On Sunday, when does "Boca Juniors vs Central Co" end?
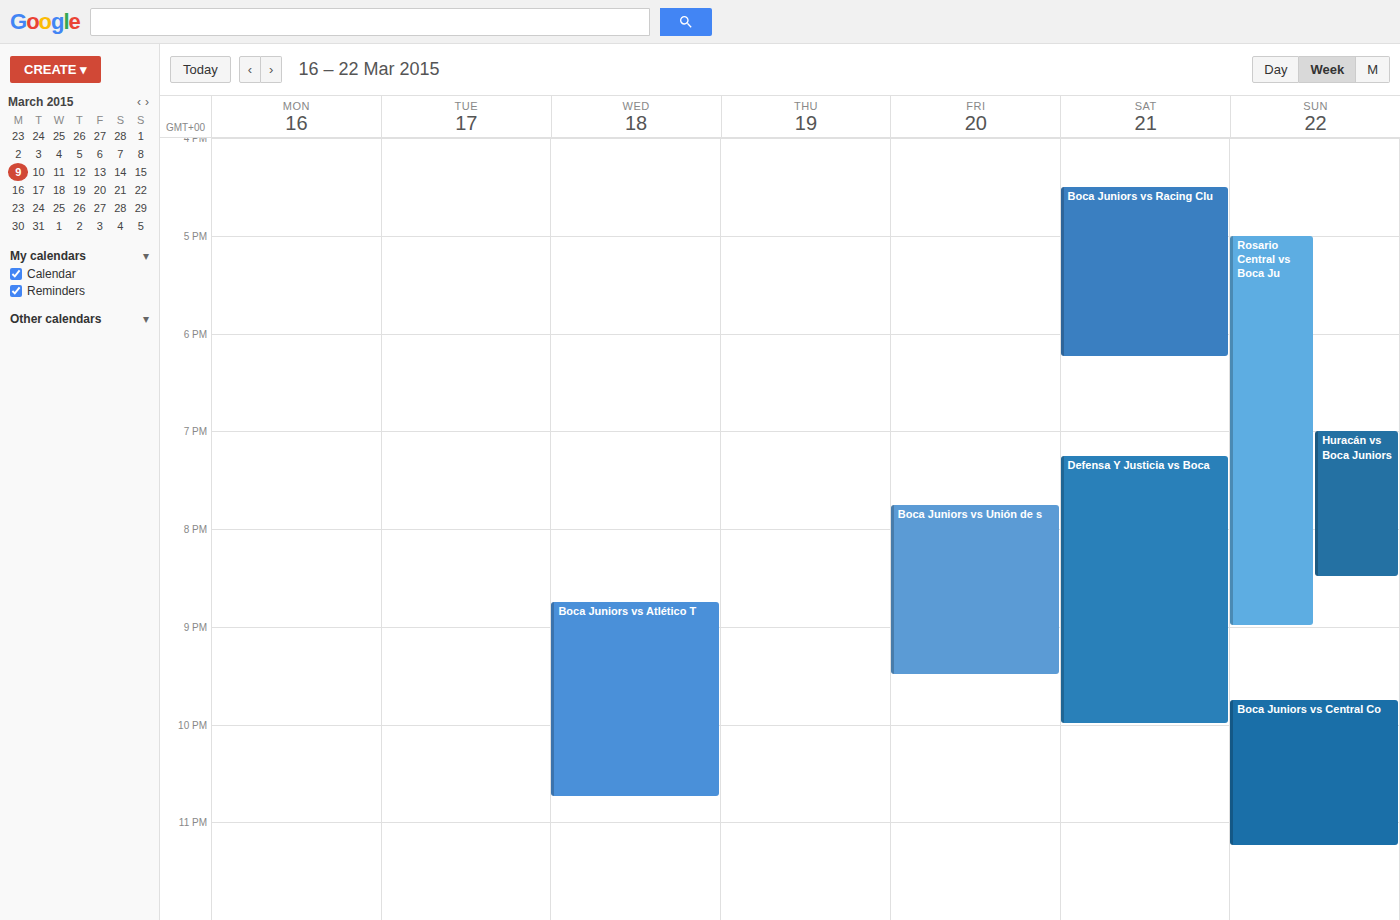
11:15 PM